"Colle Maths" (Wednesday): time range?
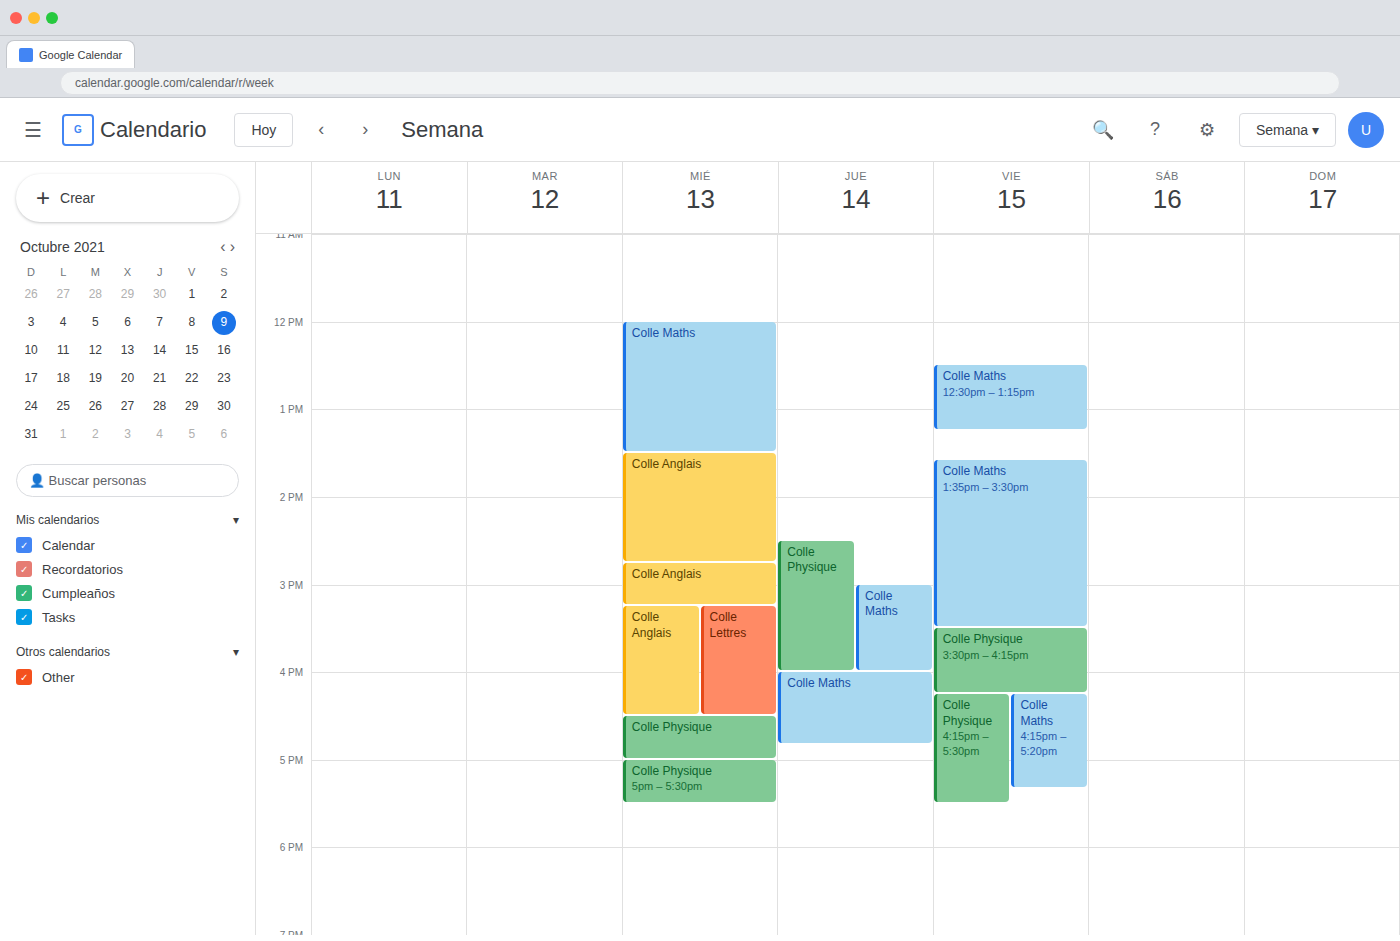
12:00 PM to 1:30 PM